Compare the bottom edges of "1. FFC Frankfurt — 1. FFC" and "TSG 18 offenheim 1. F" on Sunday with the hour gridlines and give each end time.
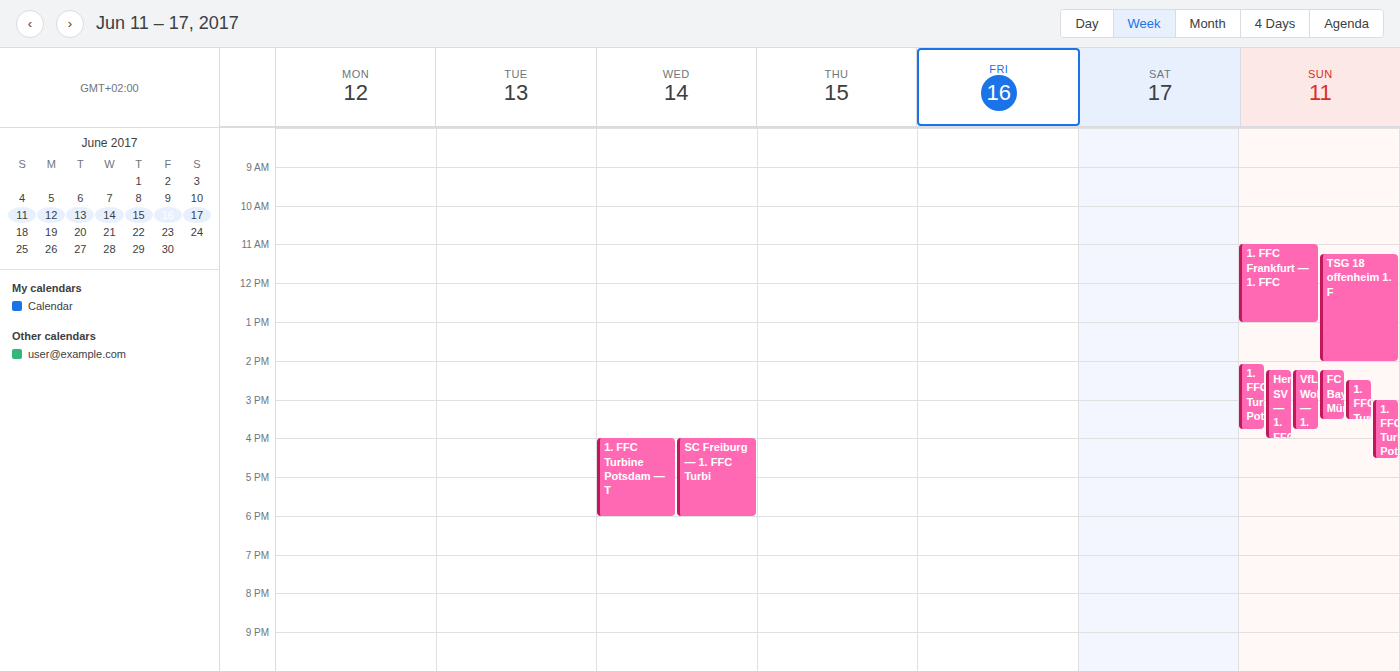
"1. FFC Frankfurt — 1. FFC": 1:00 PM, exactly on the 1 PM line. "TSG 18 offenheim 1. F": 2:00 PM, exactly on the 2 PM line.